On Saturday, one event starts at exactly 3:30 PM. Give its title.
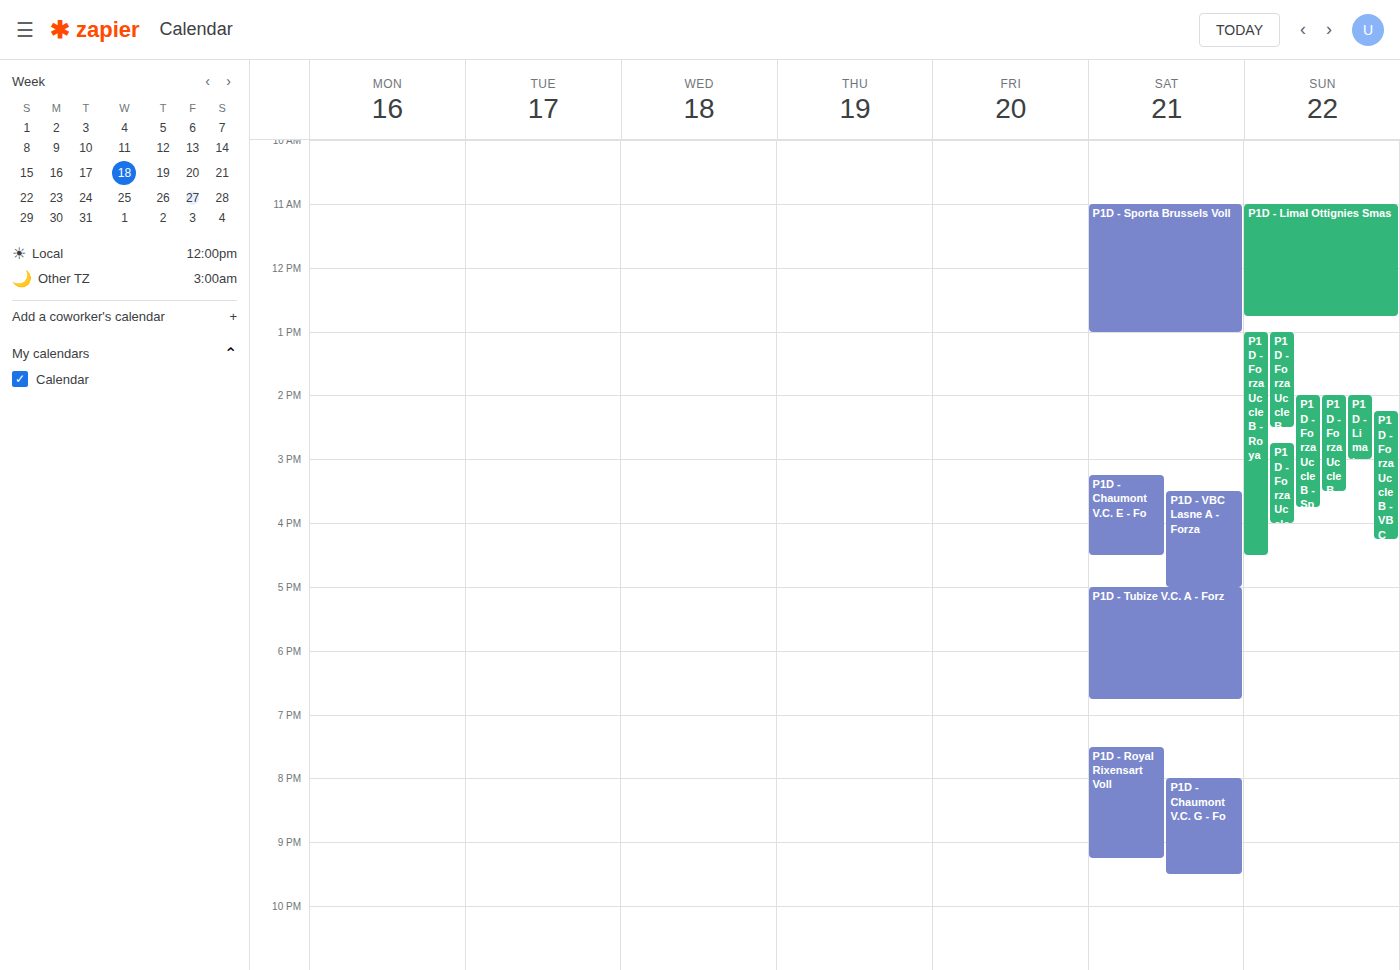
"P1D - VBC Lasne A - Forza"